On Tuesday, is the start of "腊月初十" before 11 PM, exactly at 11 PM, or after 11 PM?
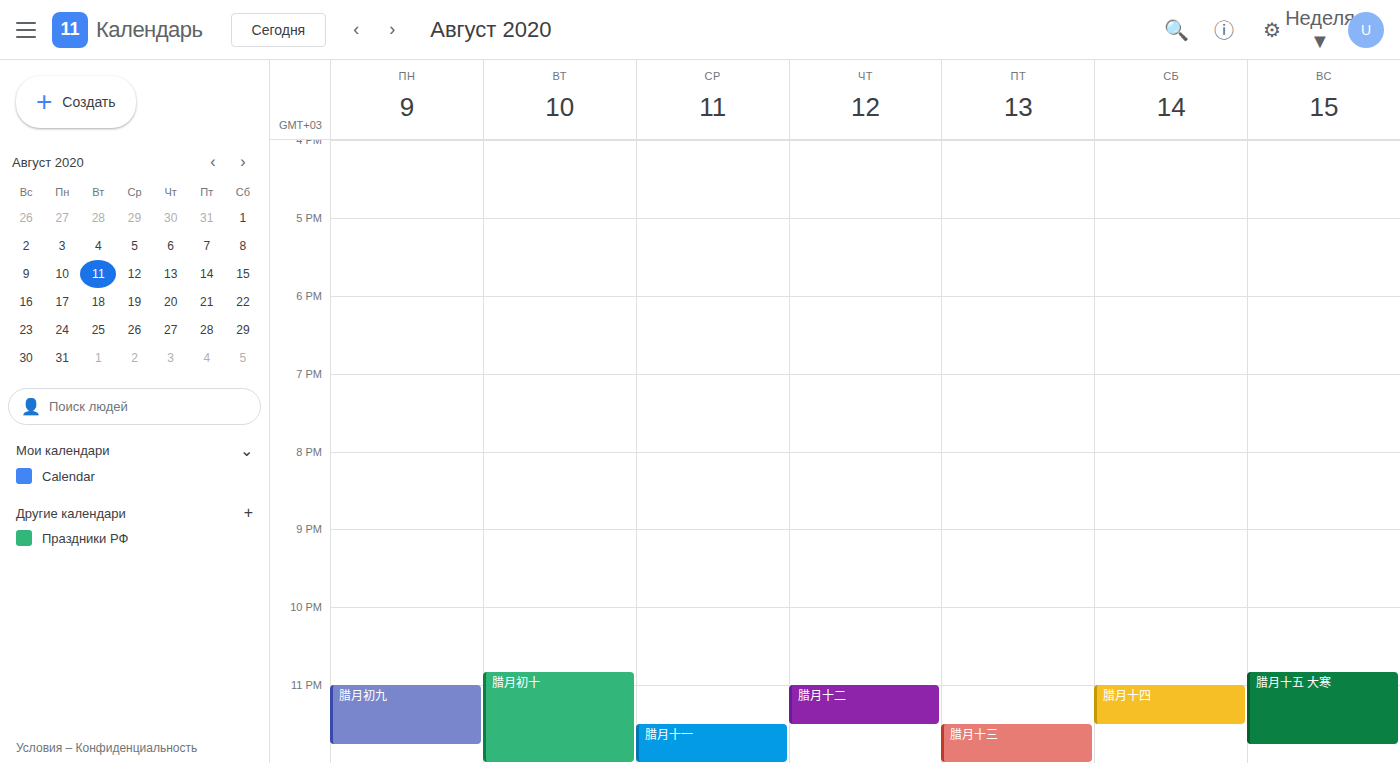
10:50 PM -- before 11 PM, 10 minutes above the 11 PM line.